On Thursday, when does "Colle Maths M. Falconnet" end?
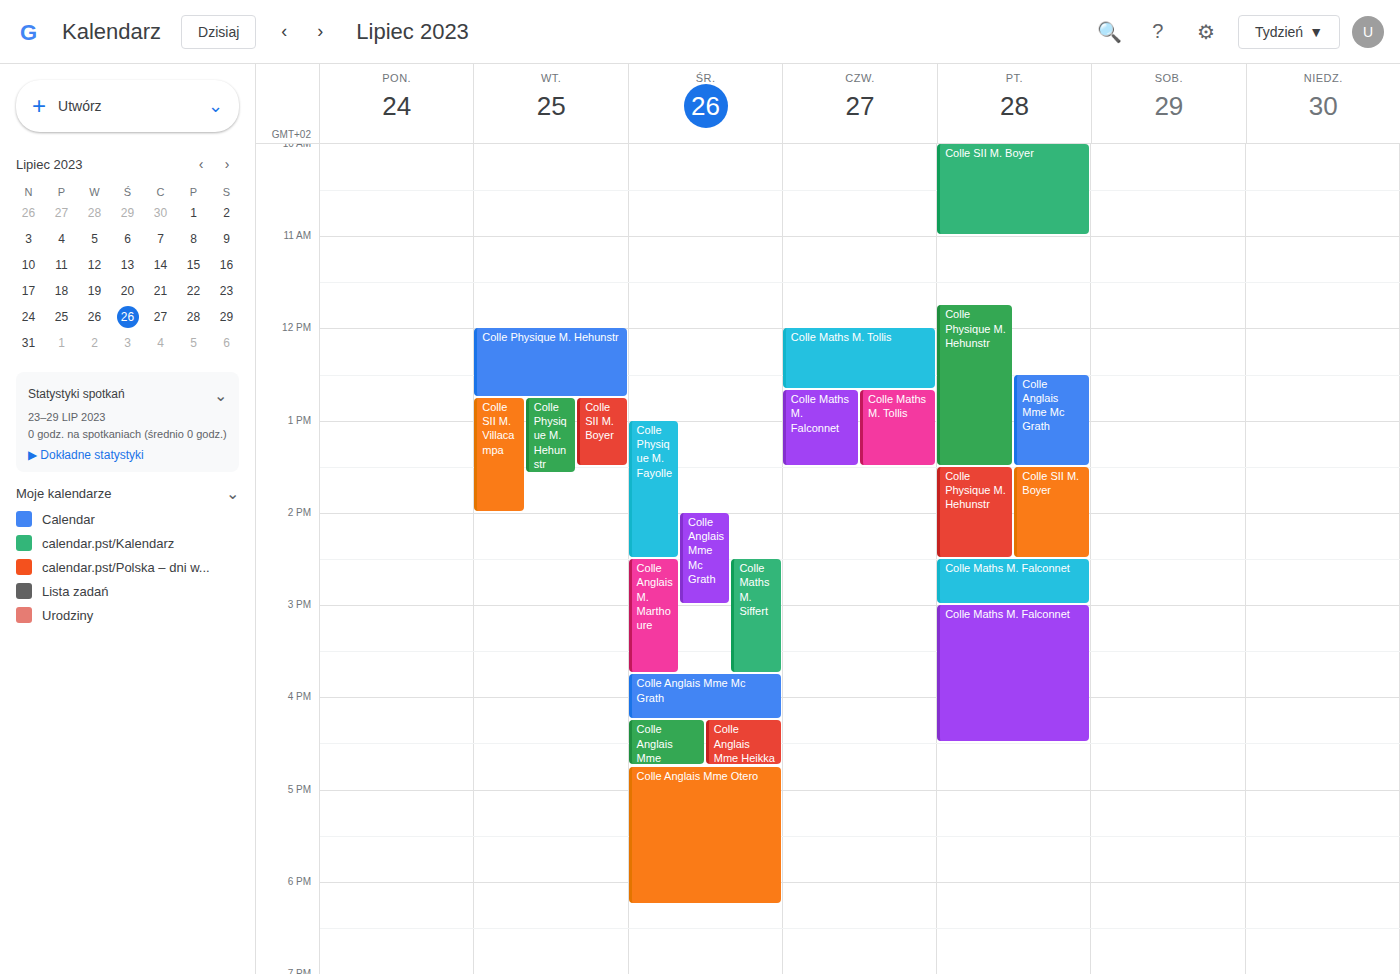
1:30 PM